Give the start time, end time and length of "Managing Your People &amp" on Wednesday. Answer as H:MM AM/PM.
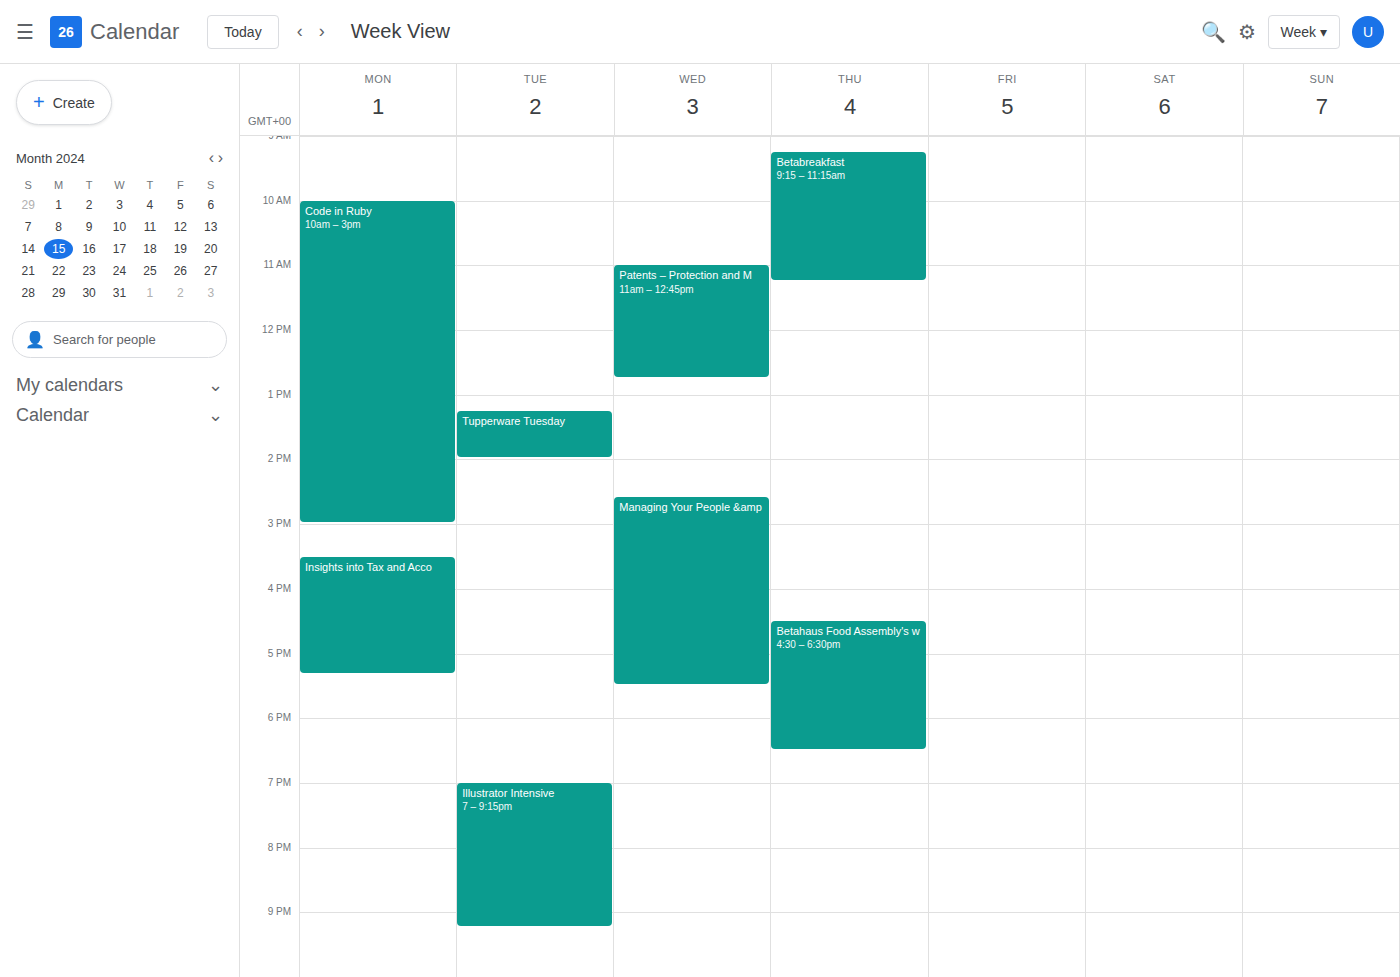
2:35 PM to 5:30 PM, 2 hours 55 minutes